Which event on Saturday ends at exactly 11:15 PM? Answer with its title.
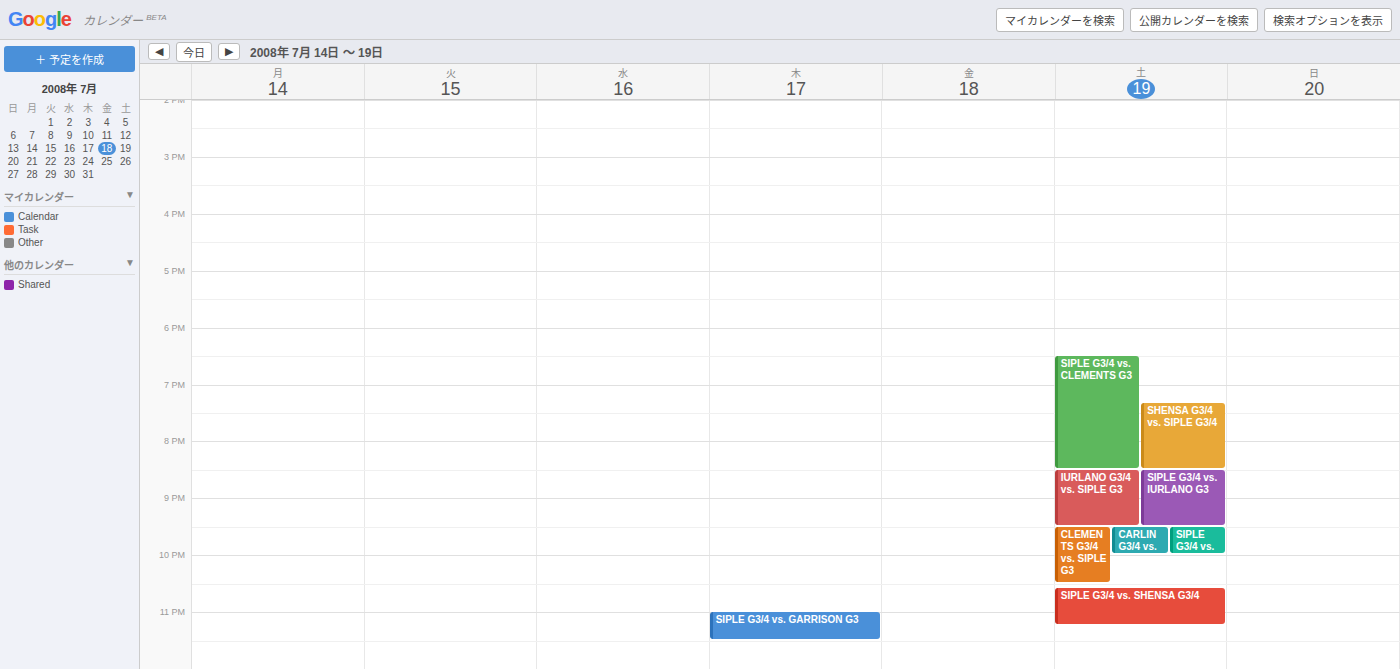
"SIPLE G3/4 vs. SHENSA G3/4"